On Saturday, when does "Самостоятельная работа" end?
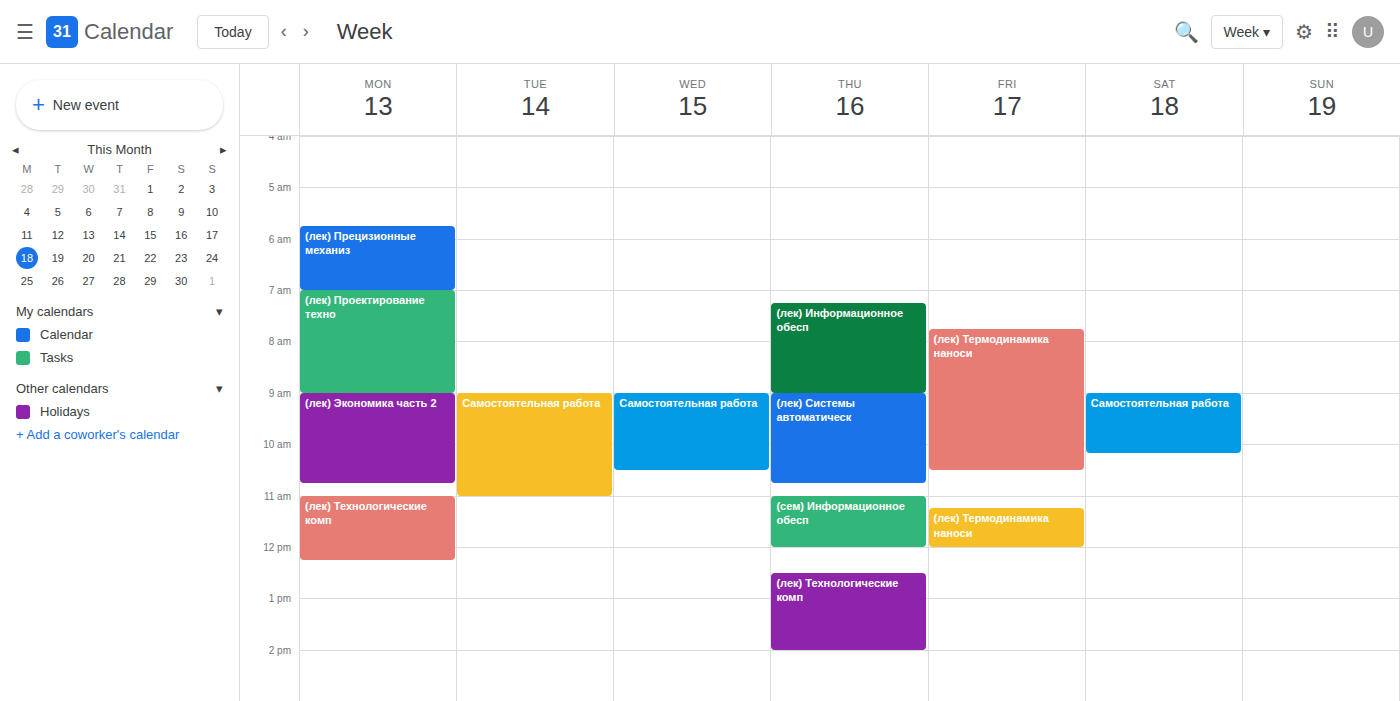
10:10 AM